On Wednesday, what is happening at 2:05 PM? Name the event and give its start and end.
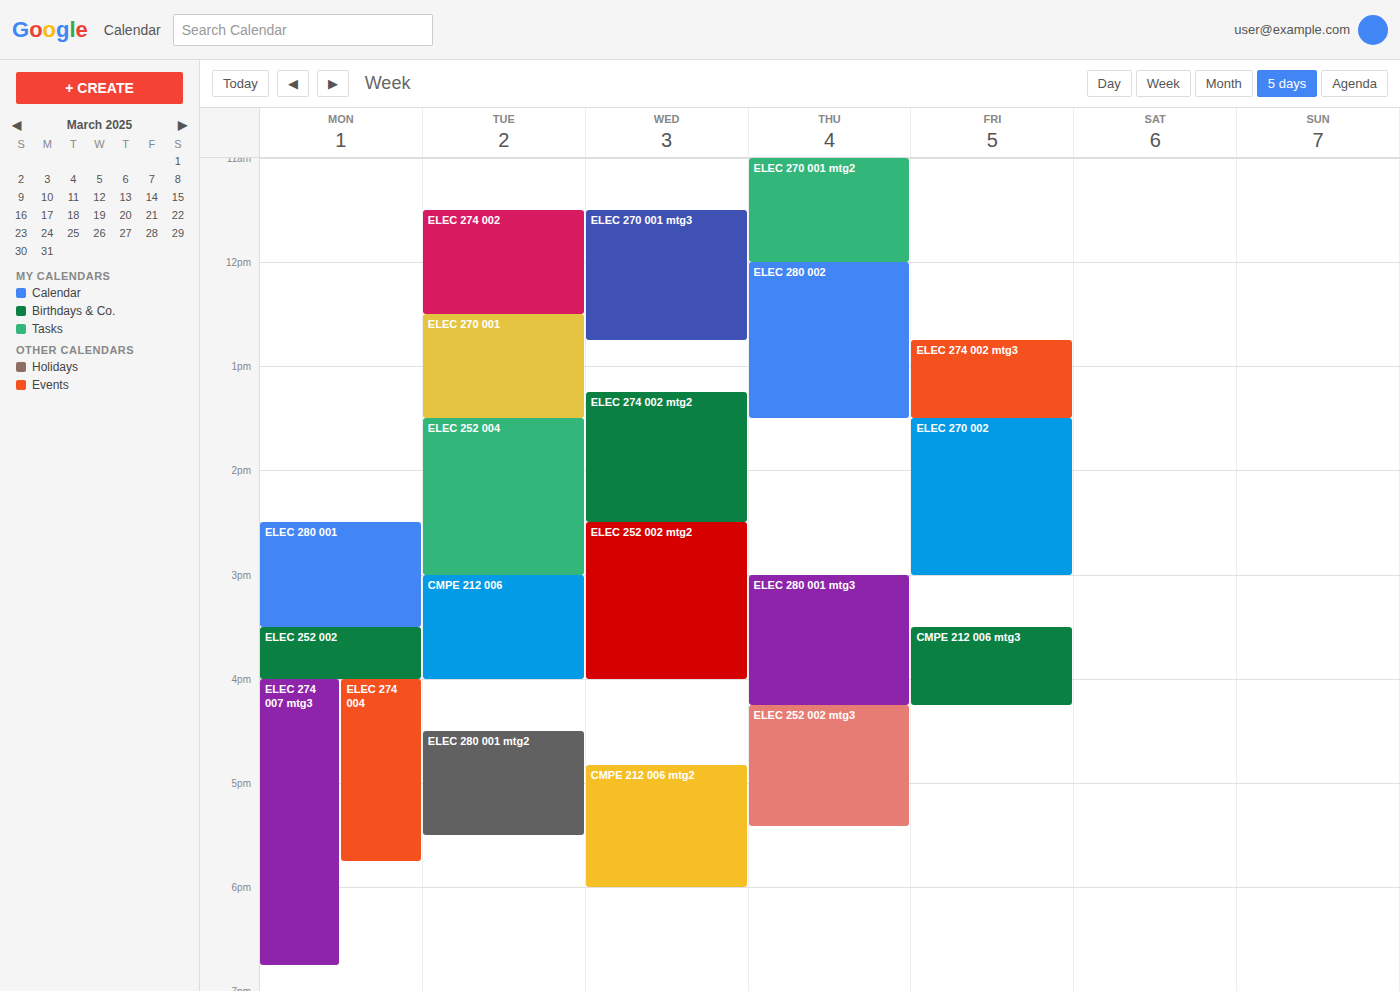
"ELEC 274 002 mtg2", 1:15 PM to 2:30 PM